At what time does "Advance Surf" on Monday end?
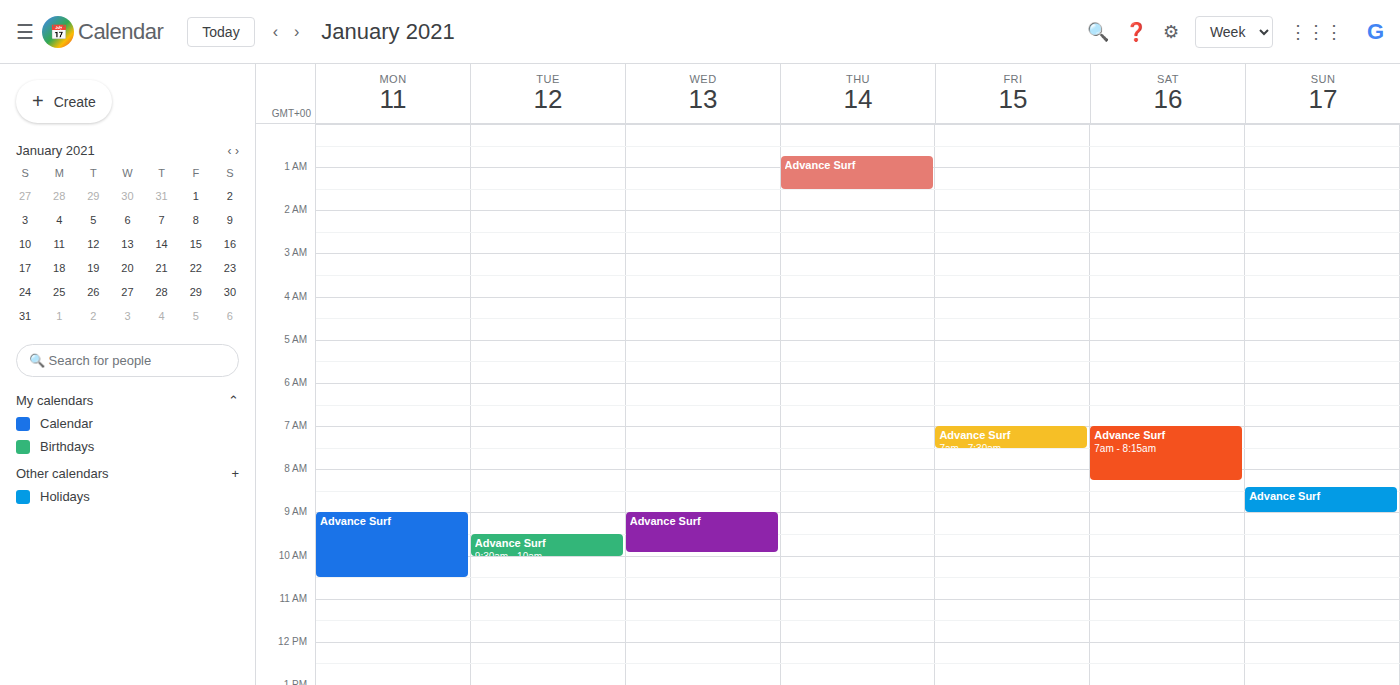
10:30 AM